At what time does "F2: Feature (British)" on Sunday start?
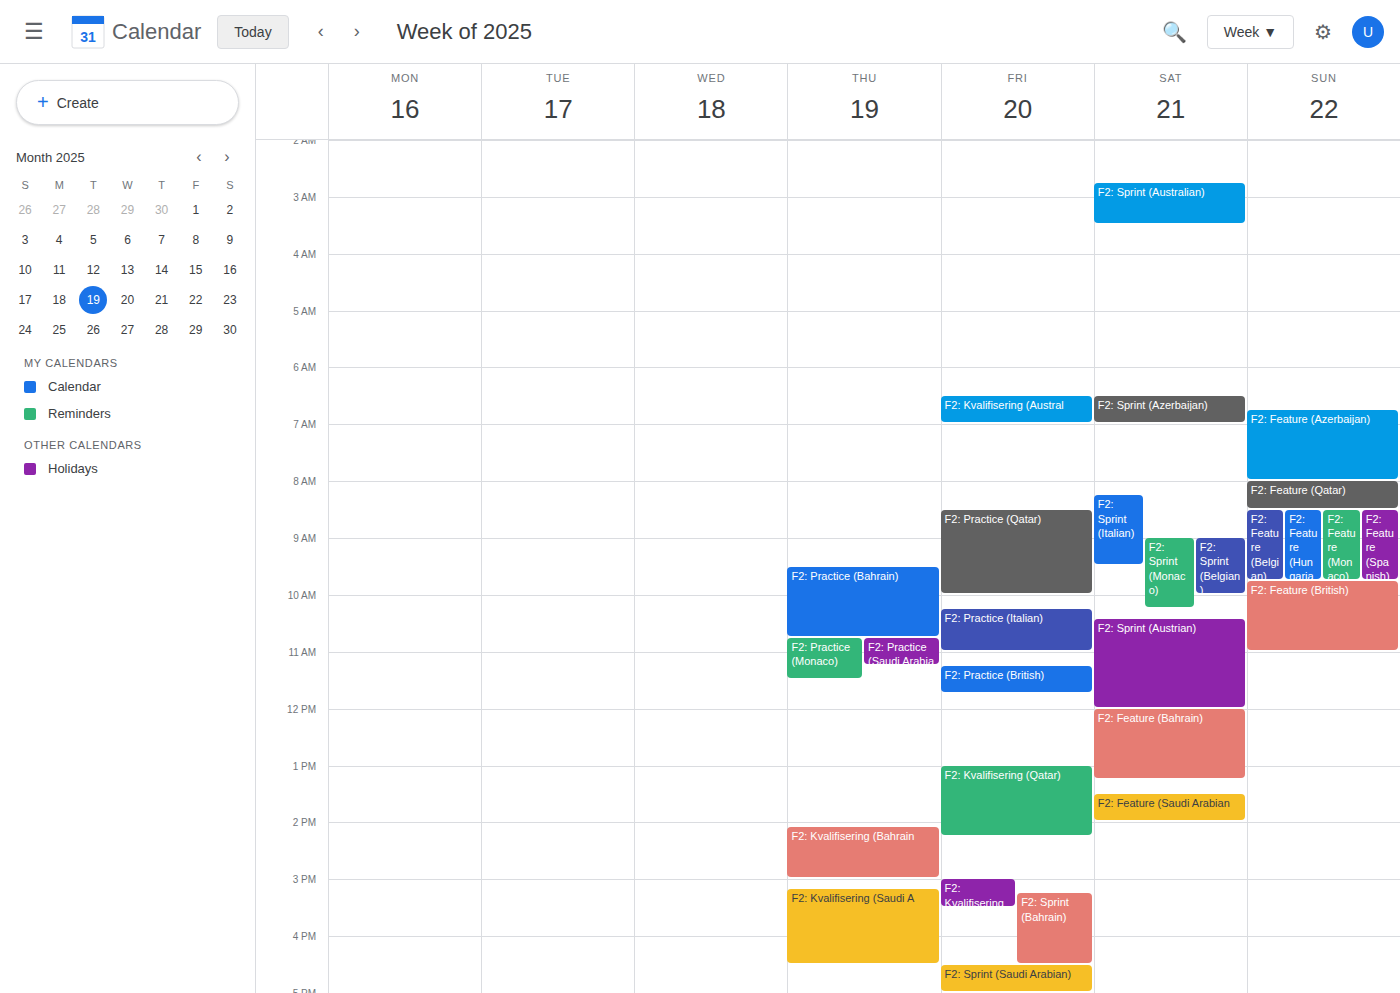
9:45 AM